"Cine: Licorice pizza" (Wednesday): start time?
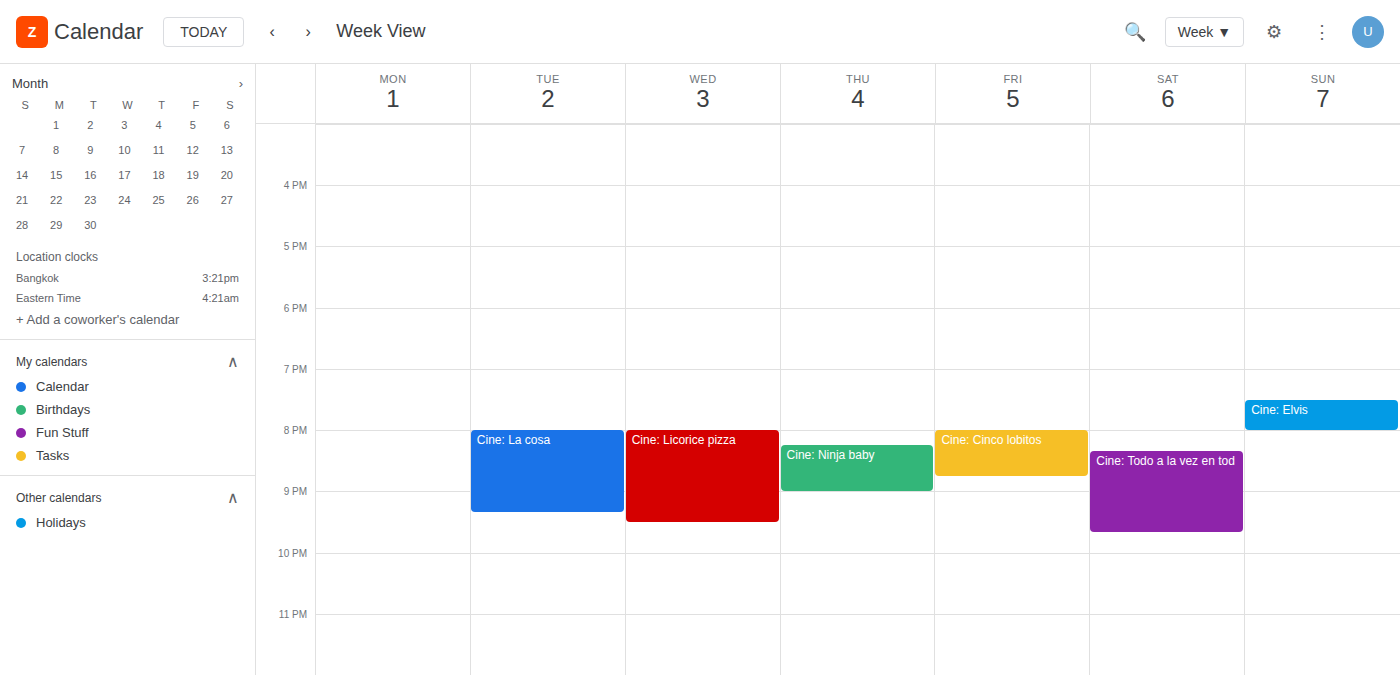
8:00 PM